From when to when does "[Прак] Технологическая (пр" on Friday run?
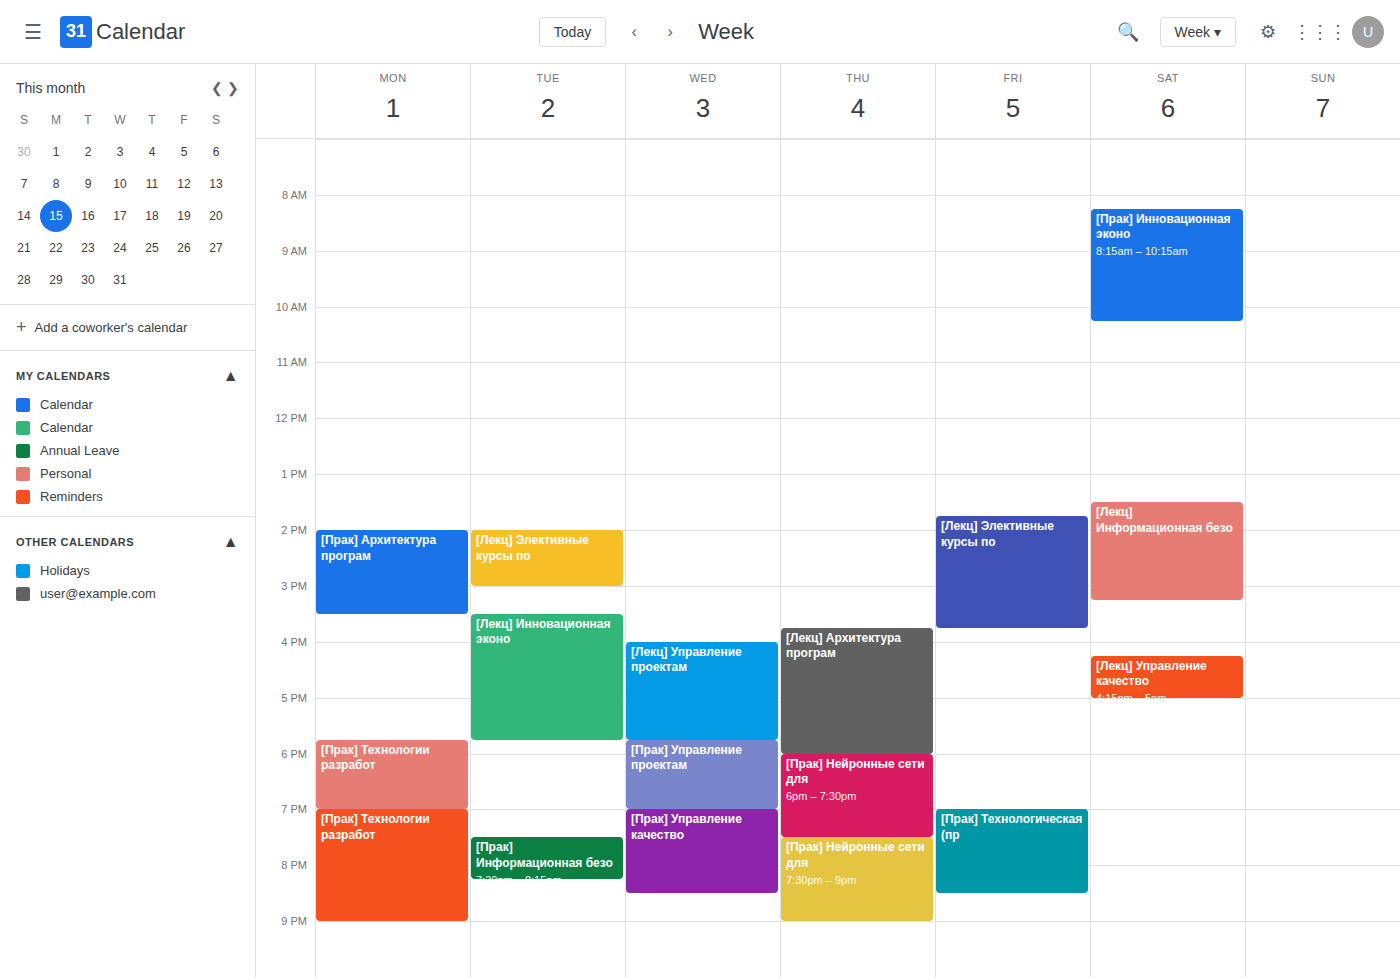
7:00 PM to 8:30 PM